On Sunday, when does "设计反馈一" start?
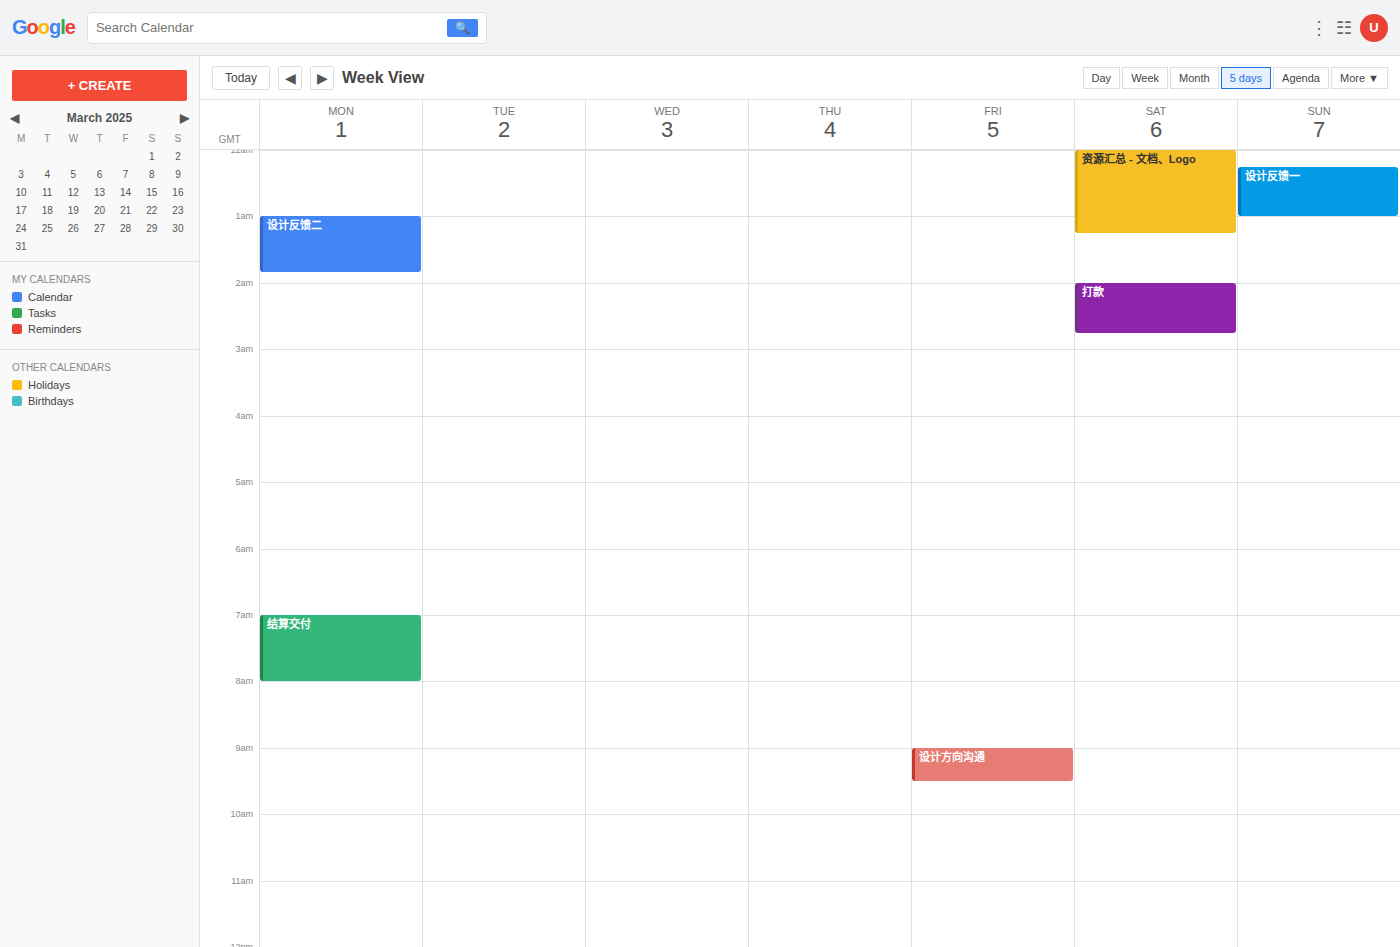
12:15 AM